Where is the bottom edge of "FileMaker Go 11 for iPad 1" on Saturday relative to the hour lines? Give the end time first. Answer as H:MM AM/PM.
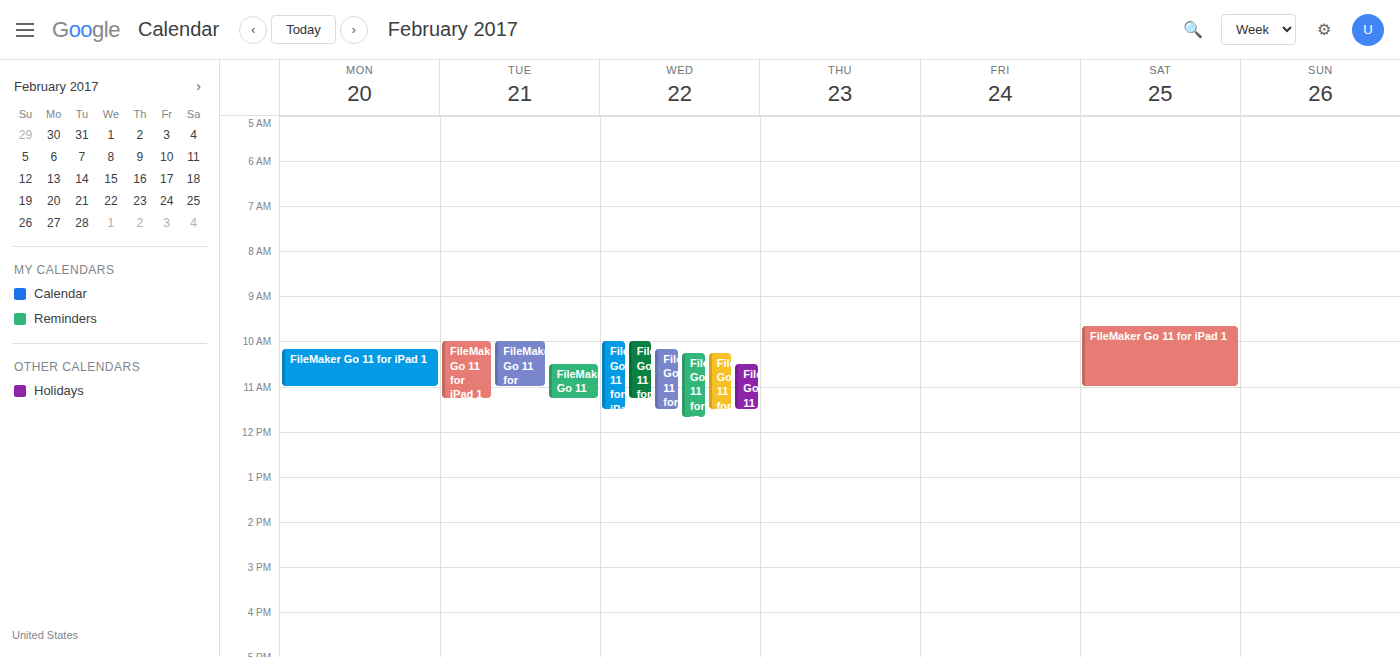
11:00 AM -- exactly on the 11 AM line.